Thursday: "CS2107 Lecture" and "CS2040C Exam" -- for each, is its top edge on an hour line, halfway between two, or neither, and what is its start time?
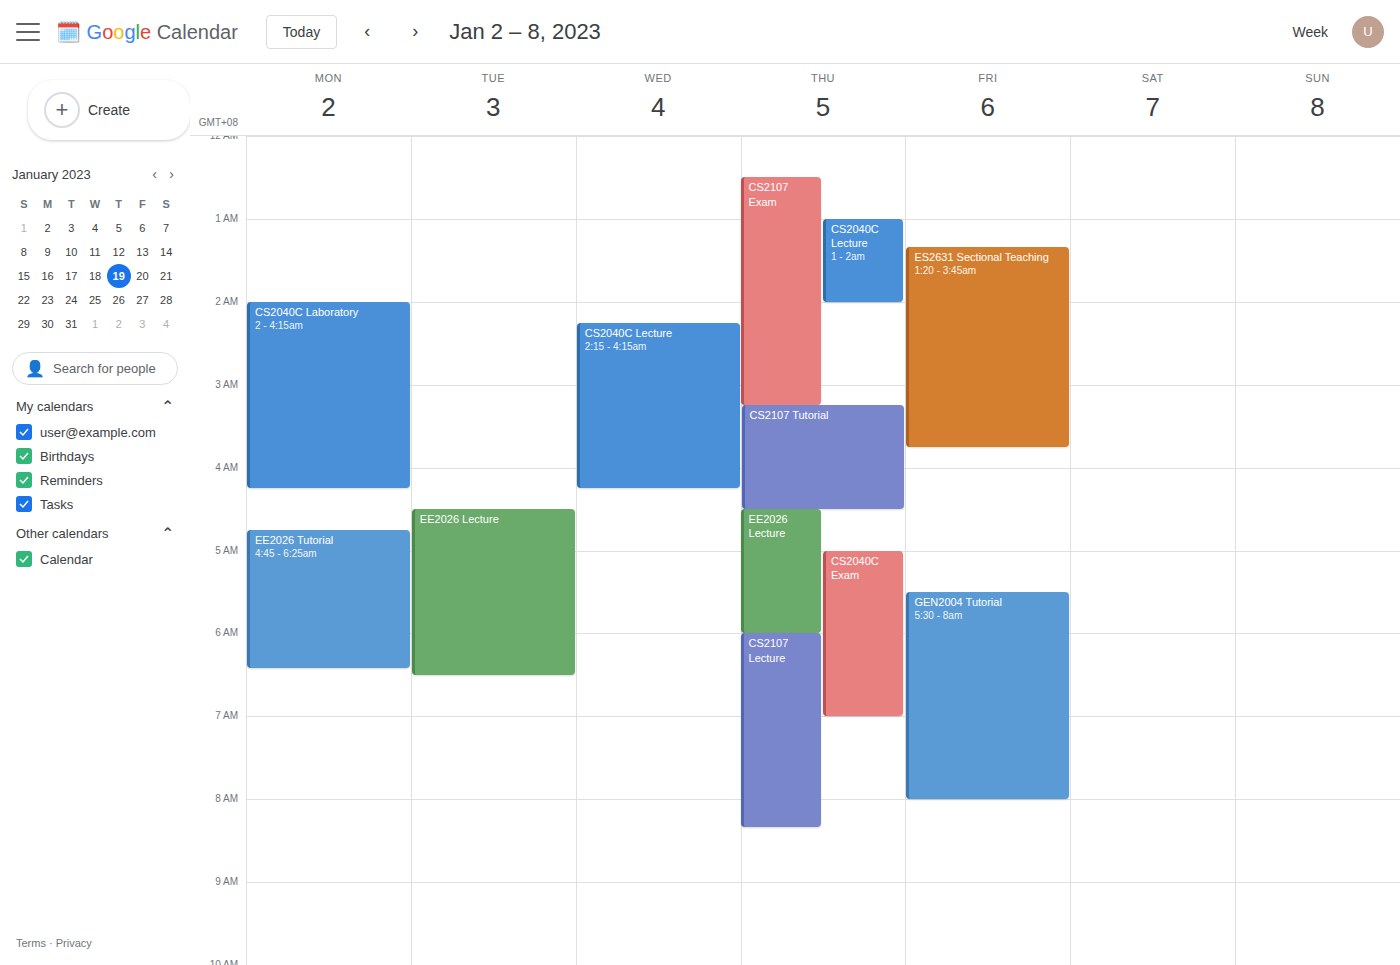
"CS2107 Lecture": 6:00 AM, exactly on the 6 AM line. "CS2040C Exam": 5:00 AM, exactly on the 5 AM line.